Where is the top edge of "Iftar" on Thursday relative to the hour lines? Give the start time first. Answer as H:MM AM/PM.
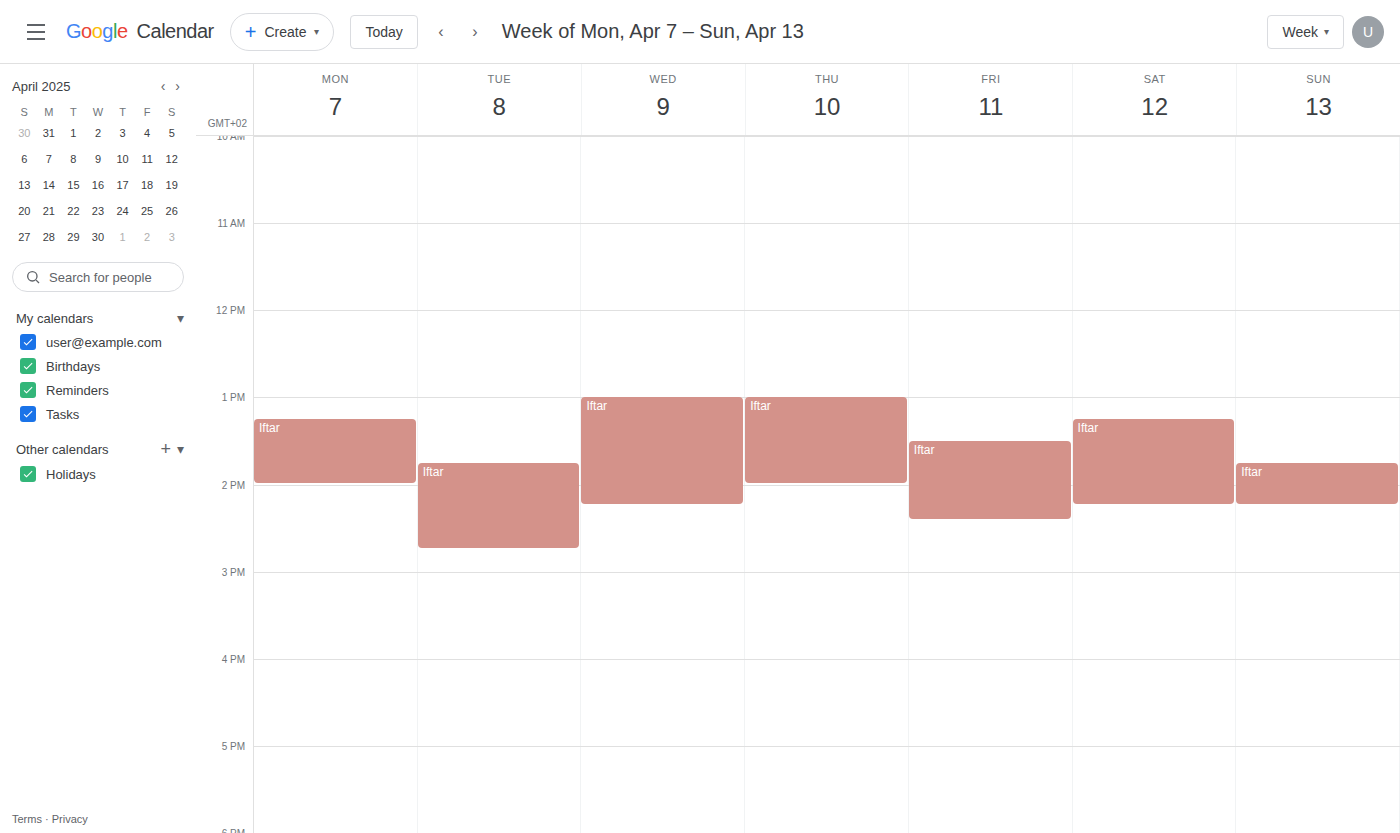
1:00 PM -- exactly on the 1 PM line.